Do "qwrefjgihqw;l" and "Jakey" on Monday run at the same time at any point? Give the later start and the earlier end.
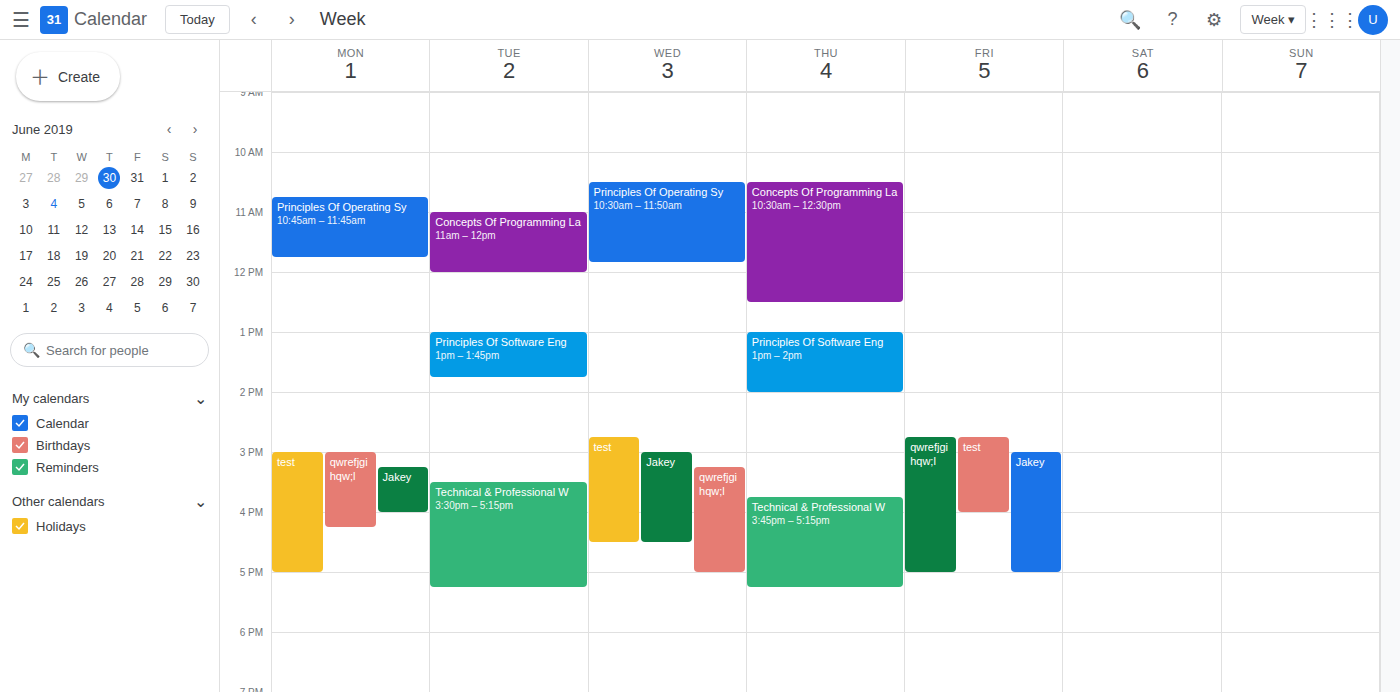
"Jakey" runs 3:15 PM to 4:00 PM, inside "qwrefjgihqw;l" -- they overlap.